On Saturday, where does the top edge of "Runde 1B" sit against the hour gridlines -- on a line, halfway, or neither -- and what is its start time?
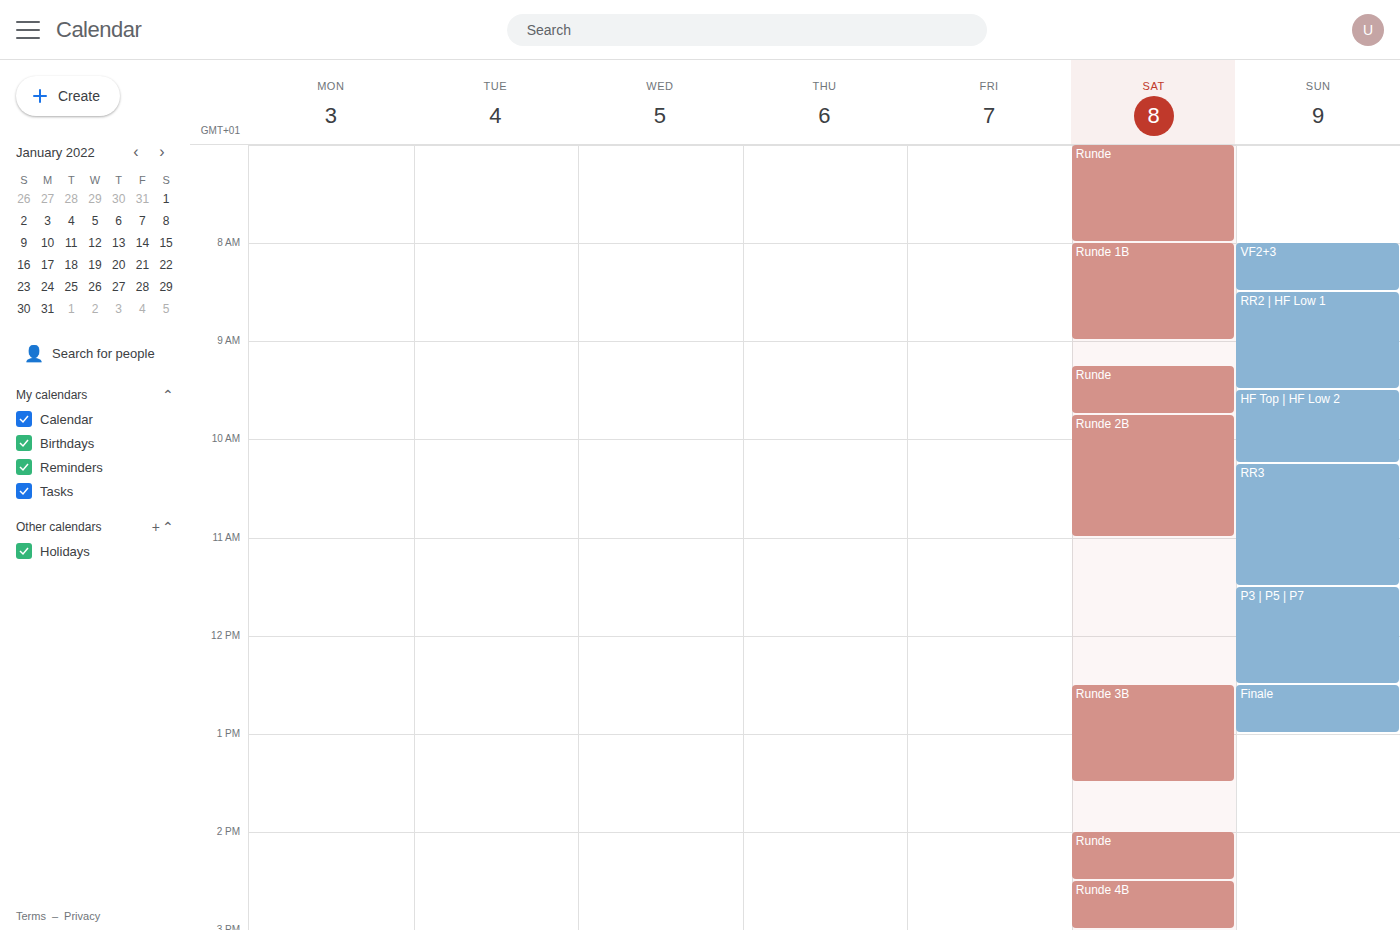
08:00 -- exactly on the 08:00 line.